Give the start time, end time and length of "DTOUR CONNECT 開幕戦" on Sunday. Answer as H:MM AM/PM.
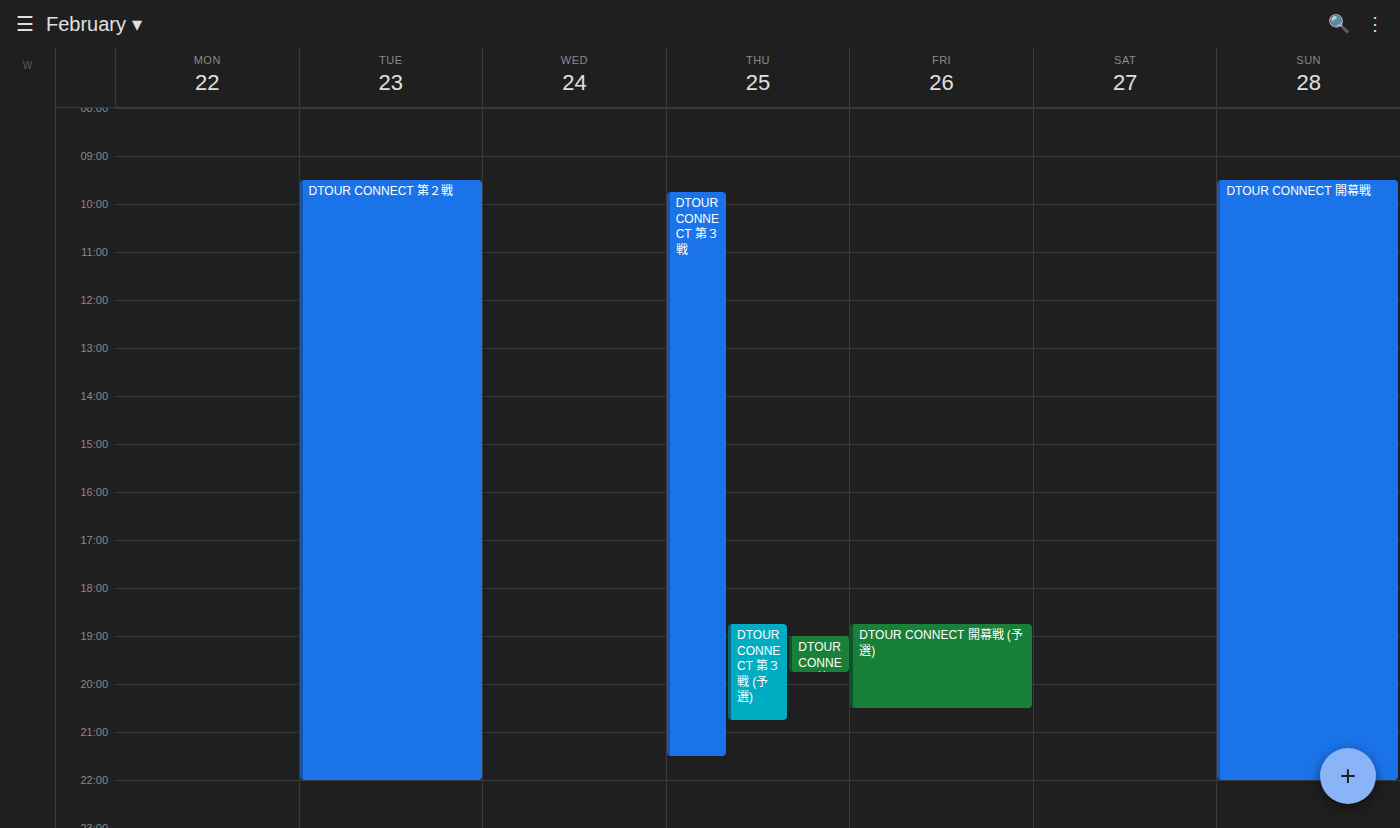
9:30 AM to 10:00 PM, 12 hours 30 minutes